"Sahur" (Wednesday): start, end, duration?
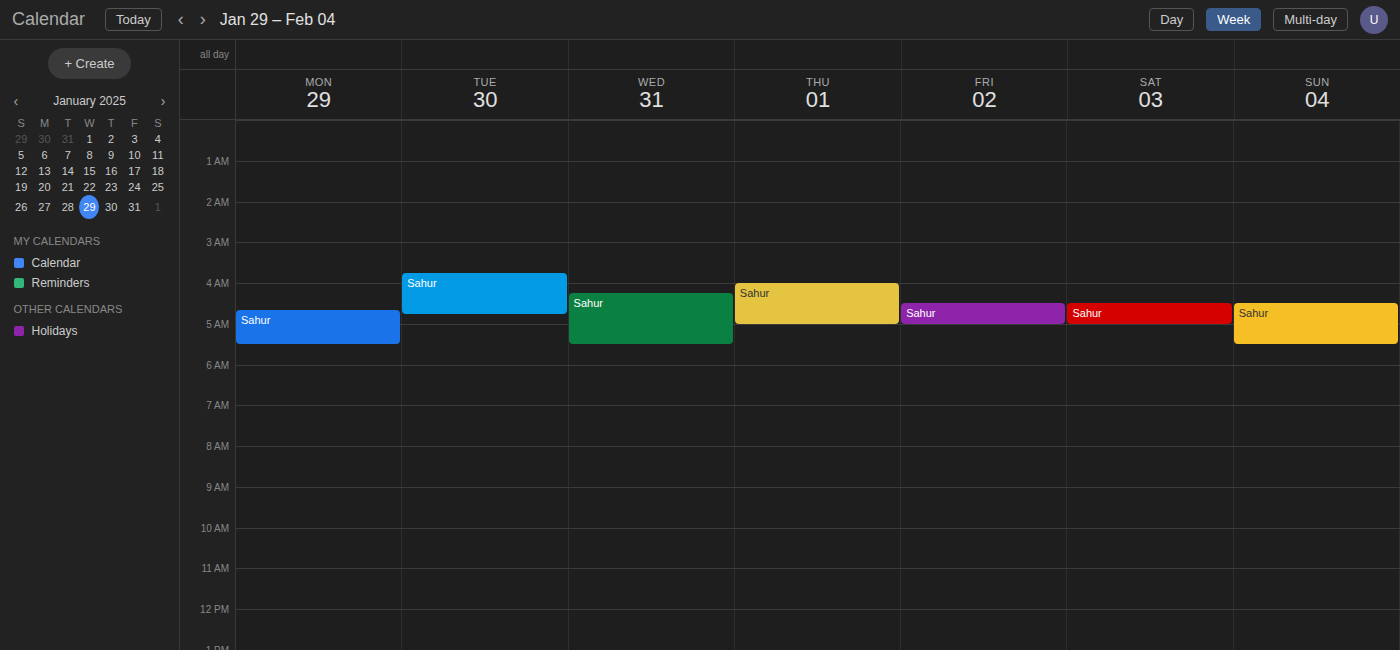
4:15 AM to 5:30 AM, 1 hour 15 minutes